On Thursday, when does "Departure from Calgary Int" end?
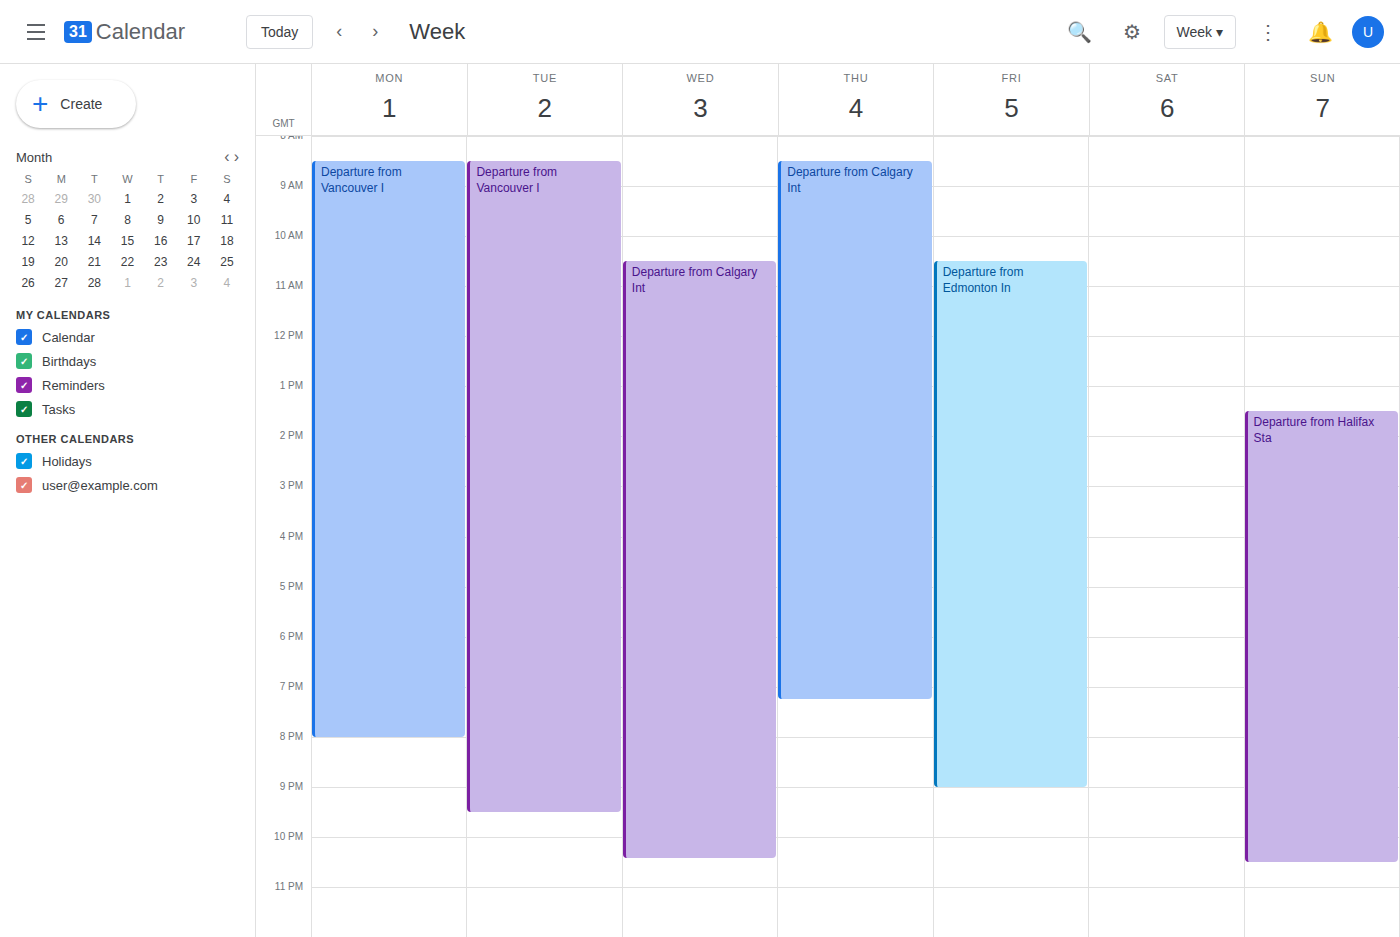
7:15 PM